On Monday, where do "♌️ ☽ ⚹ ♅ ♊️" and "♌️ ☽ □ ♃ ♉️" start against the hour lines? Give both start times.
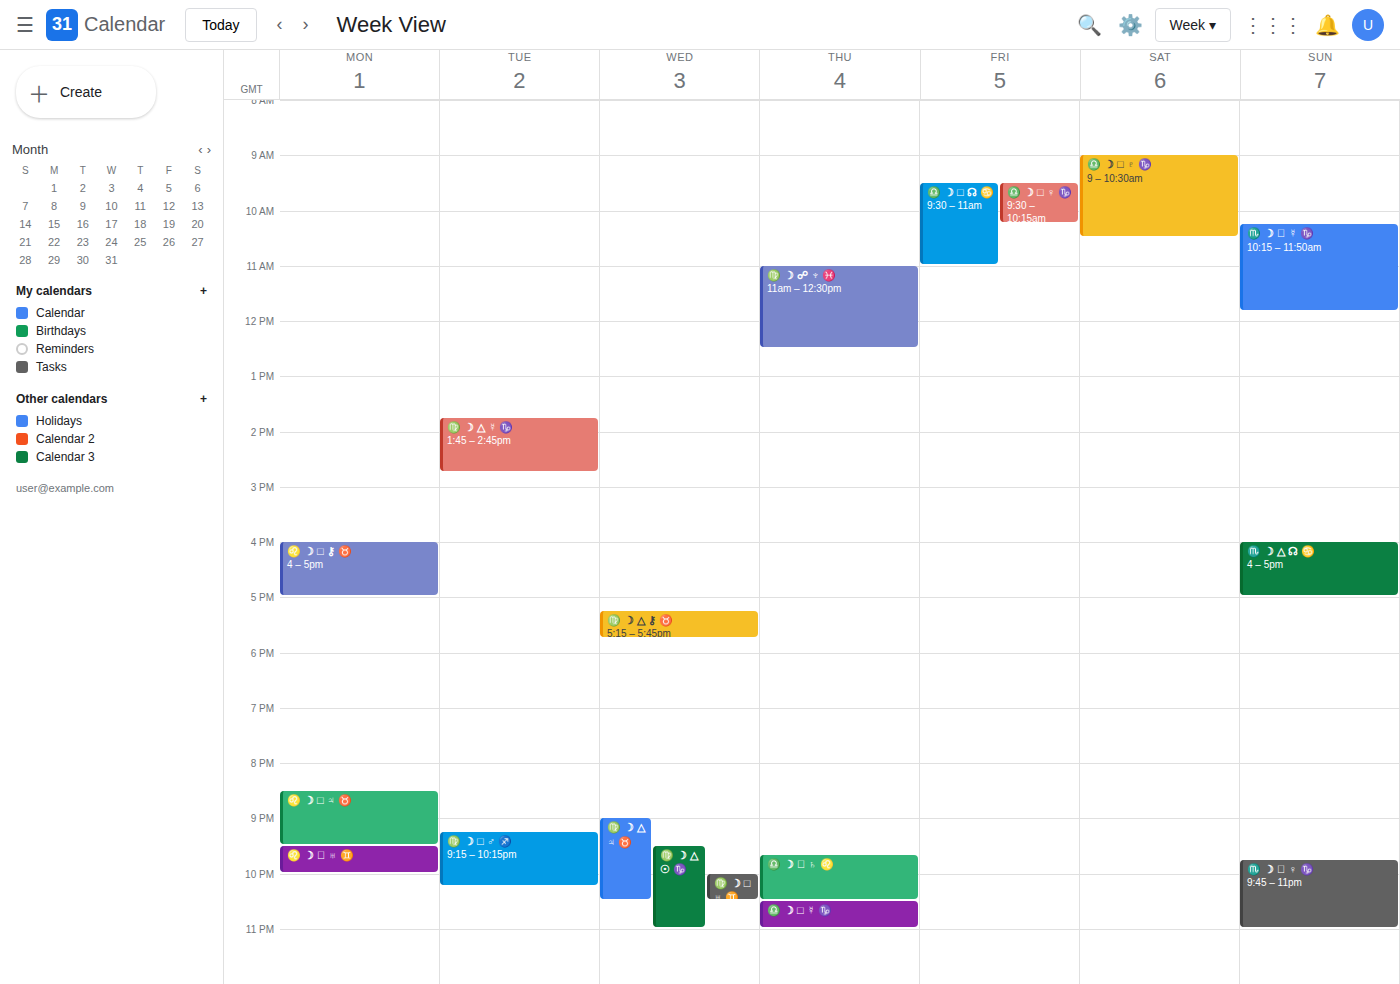
"♌️ ☽ ⚹ ♅ ♊️": 21:30, halfway between the 21:00 and 22:00 lines. "♌️ ☽ □ ♃ ♉️": 20:30, halfway between the 20:00 and 21:00 lines.